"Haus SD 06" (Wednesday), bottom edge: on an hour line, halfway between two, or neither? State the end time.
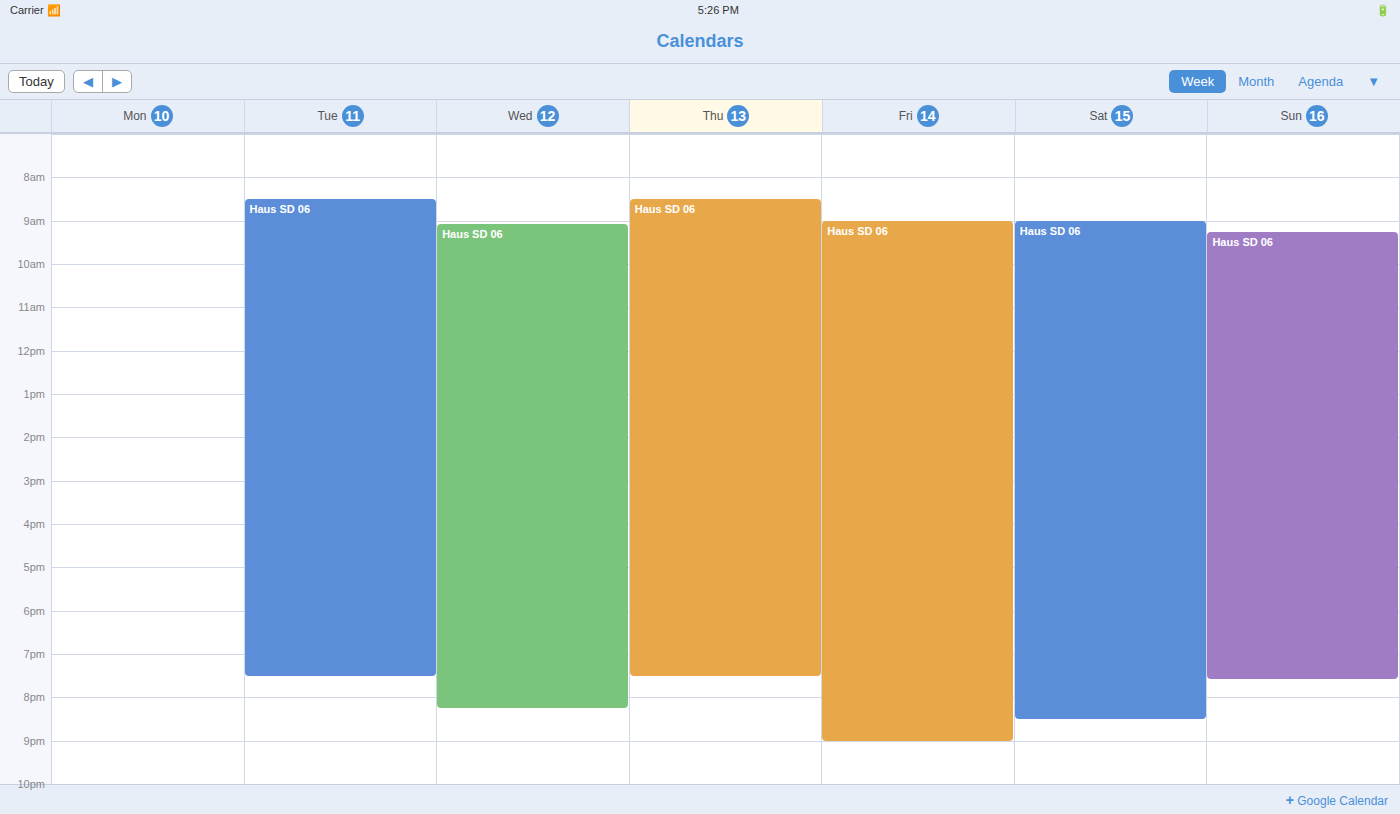
8:15 PM -- neither: a quarter of the way from the 8 PM line to the 9 PM line.